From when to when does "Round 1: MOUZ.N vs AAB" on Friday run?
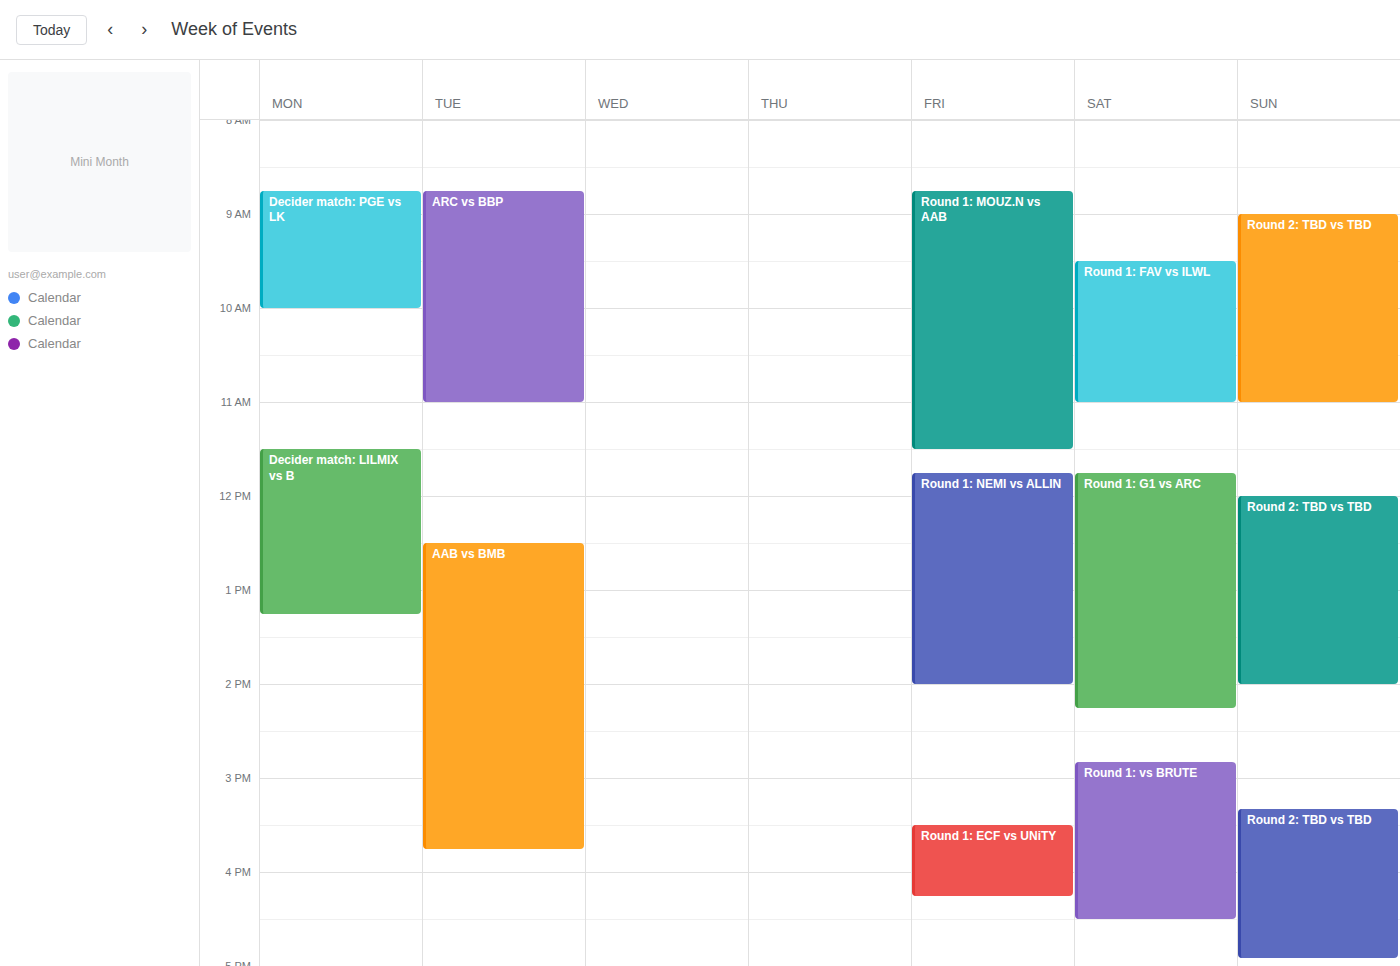
8:45 AM to 11:30 AM